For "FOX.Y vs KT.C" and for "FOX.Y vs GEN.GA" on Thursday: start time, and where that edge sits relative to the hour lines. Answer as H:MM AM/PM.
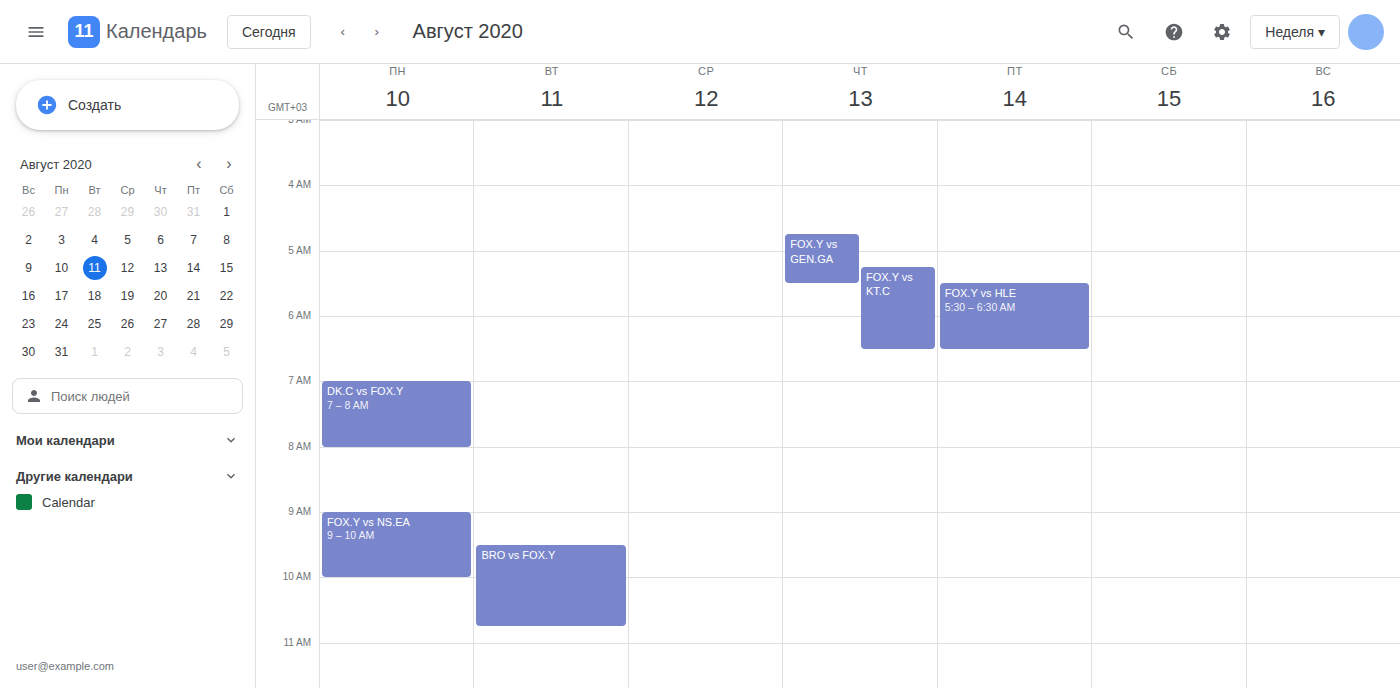
"FOX.Y vs KT.C": 5:15 AM, neither: a quarter of the way from the 5 AM line to the 6 AM line. "FOX.Y vs GEN.GA": 4:45 AM, neither: three quarters of the way from the 4 AM line to the 5 AM line.